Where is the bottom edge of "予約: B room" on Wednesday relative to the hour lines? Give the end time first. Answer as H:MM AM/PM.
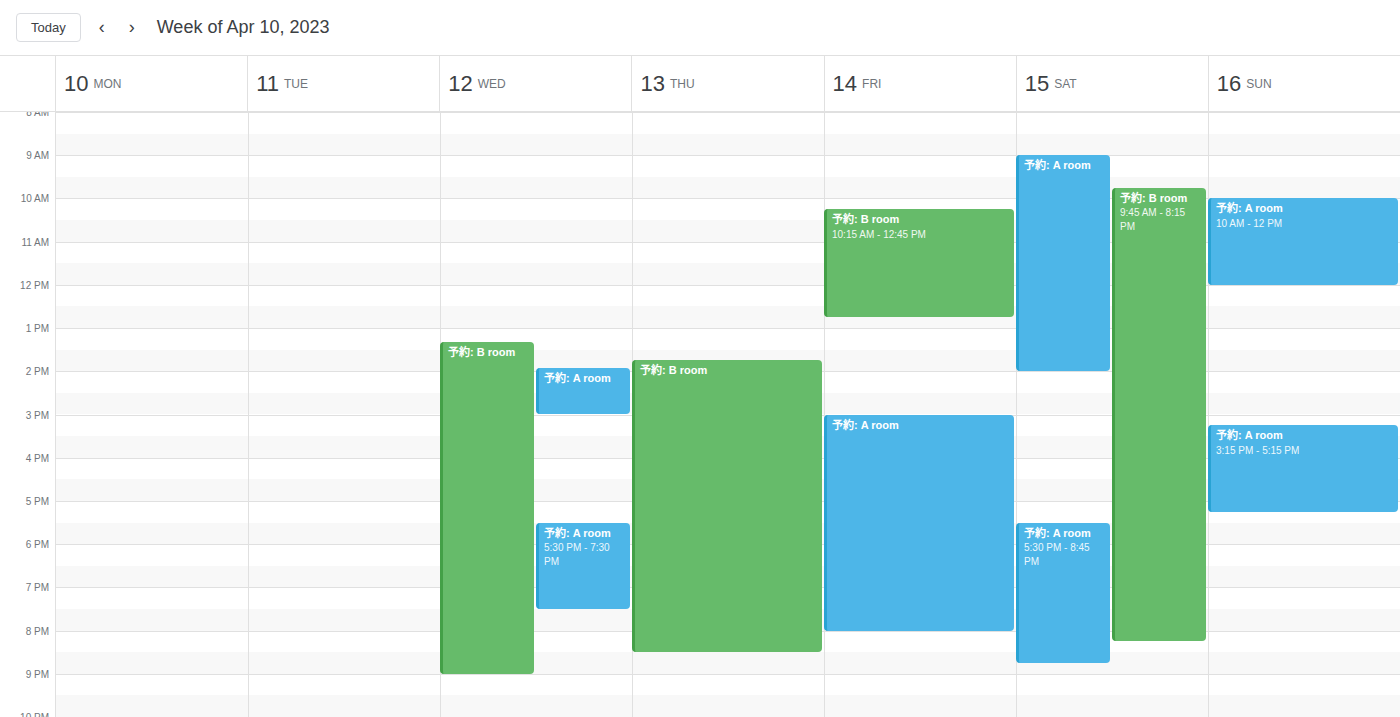
9:00 PM -- exactly on the 9 PM line.